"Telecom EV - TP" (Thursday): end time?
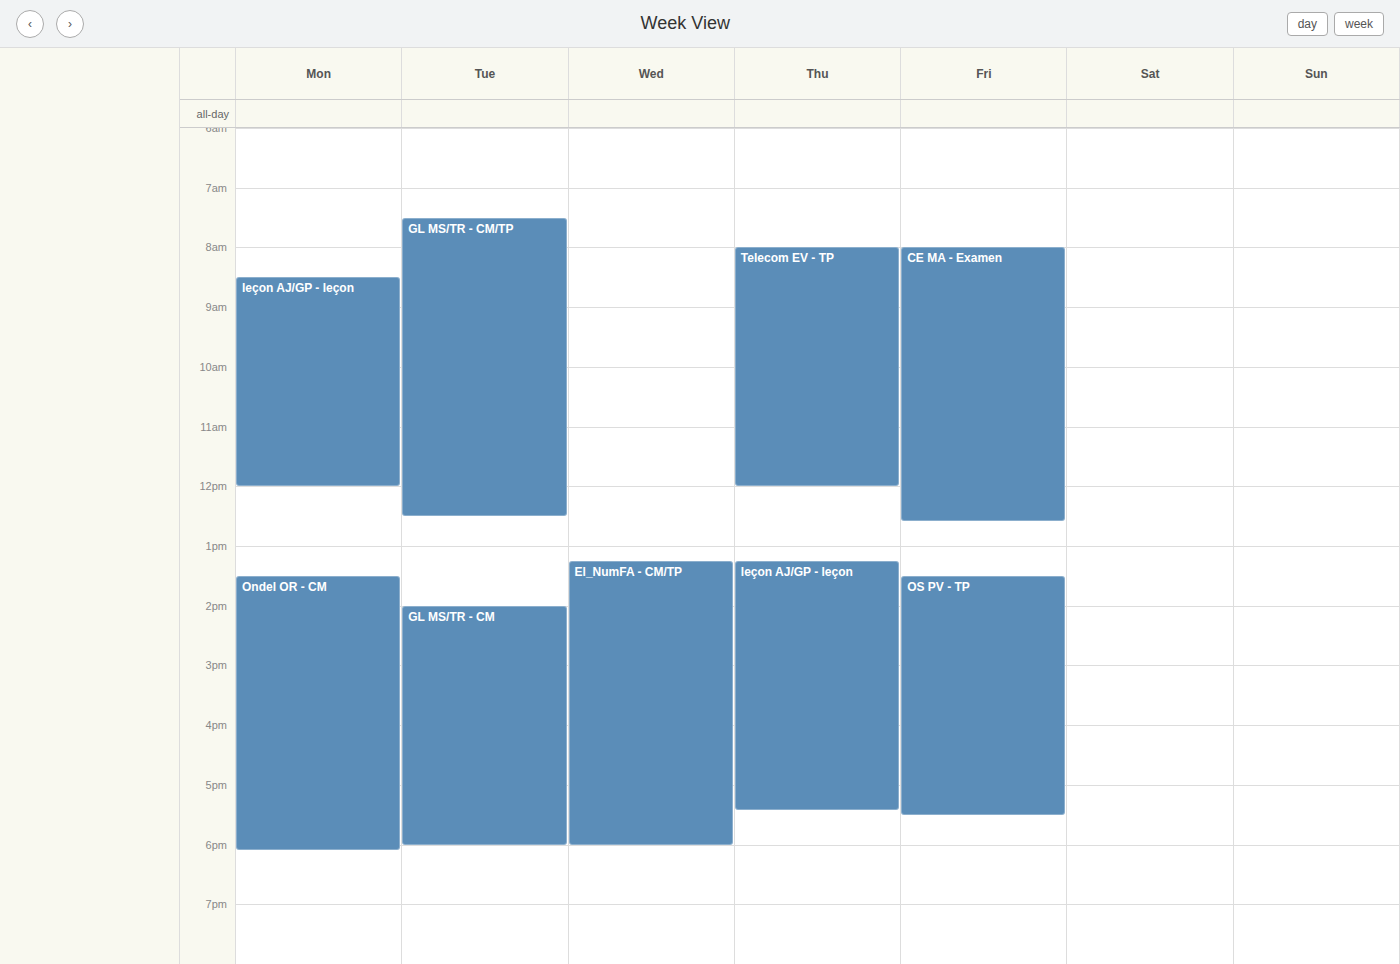
12:00 PM